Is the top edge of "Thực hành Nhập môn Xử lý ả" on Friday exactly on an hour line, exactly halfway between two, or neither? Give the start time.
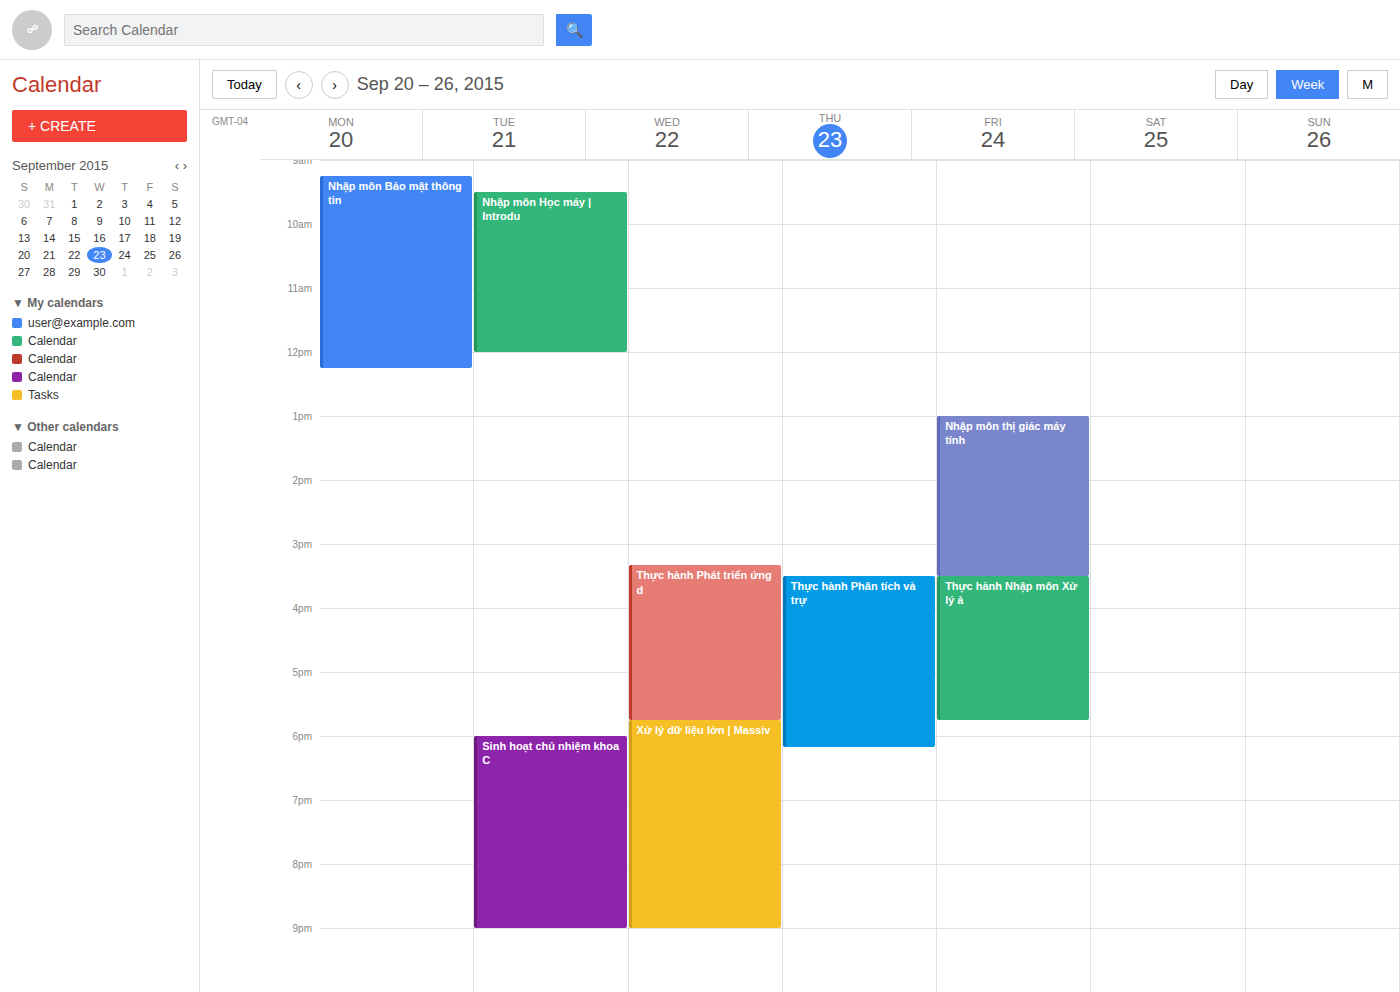
3:30 PM -- halfway between the 3 PM and 4 PM lines.